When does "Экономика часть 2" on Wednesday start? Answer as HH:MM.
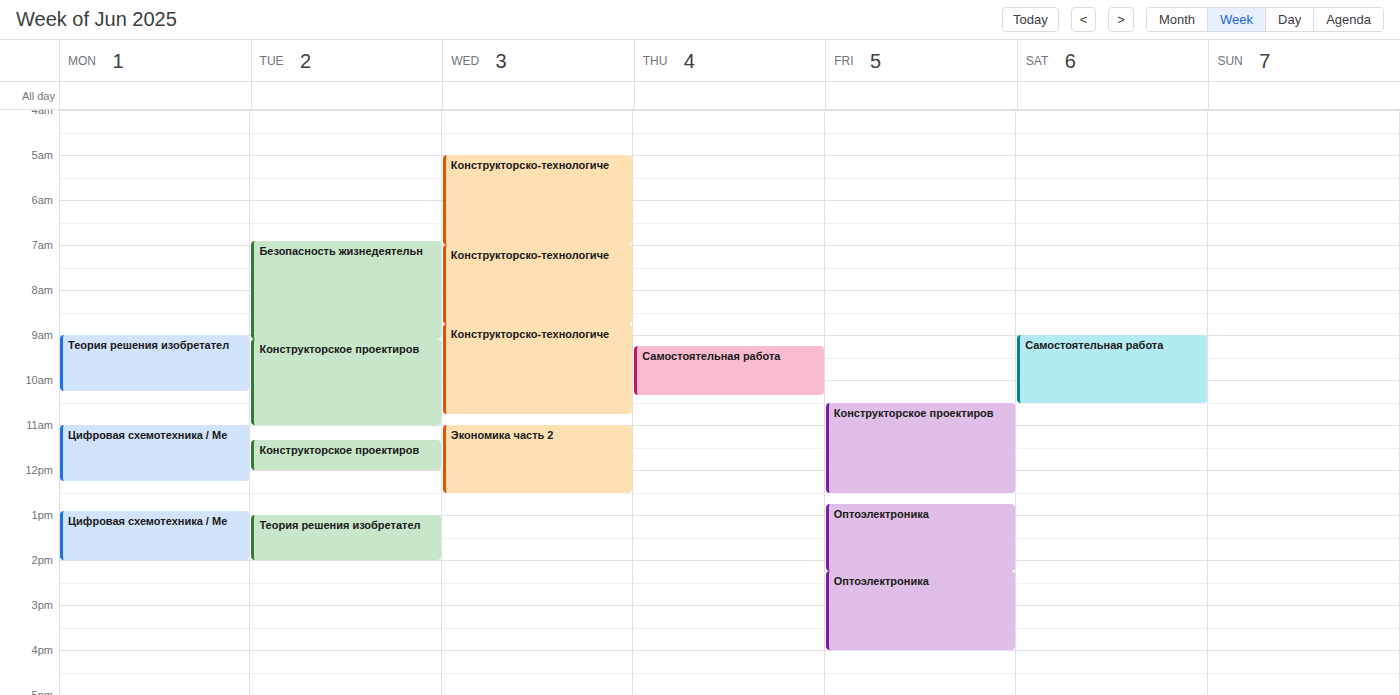
11:00